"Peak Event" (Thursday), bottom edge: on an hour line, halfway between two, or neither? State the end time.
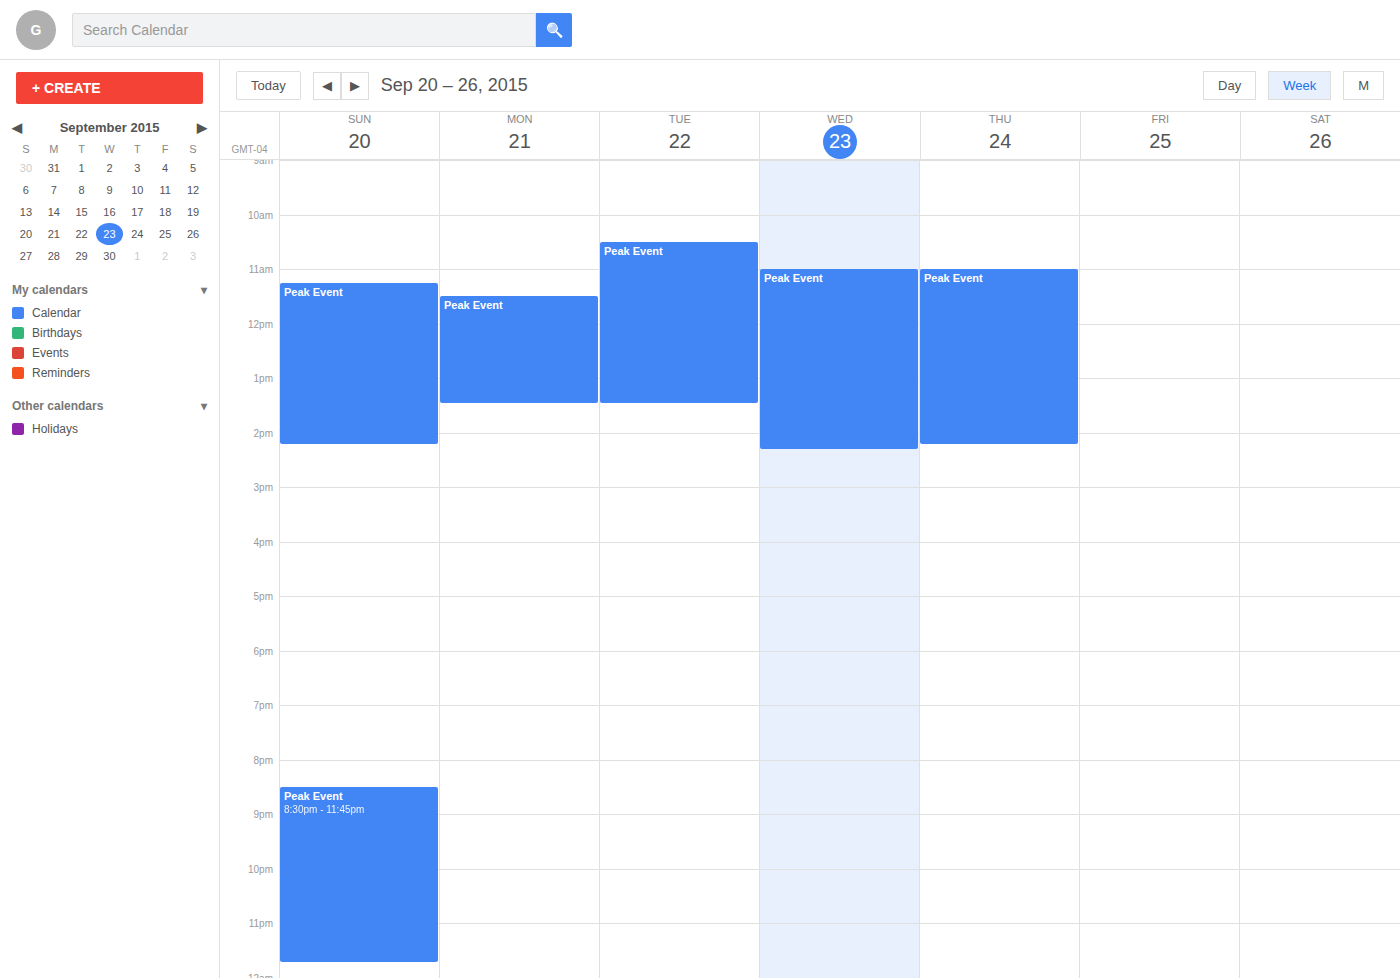
14:15 -- neither: a quarter of the way from the 14:00 line to the 15:00 line.